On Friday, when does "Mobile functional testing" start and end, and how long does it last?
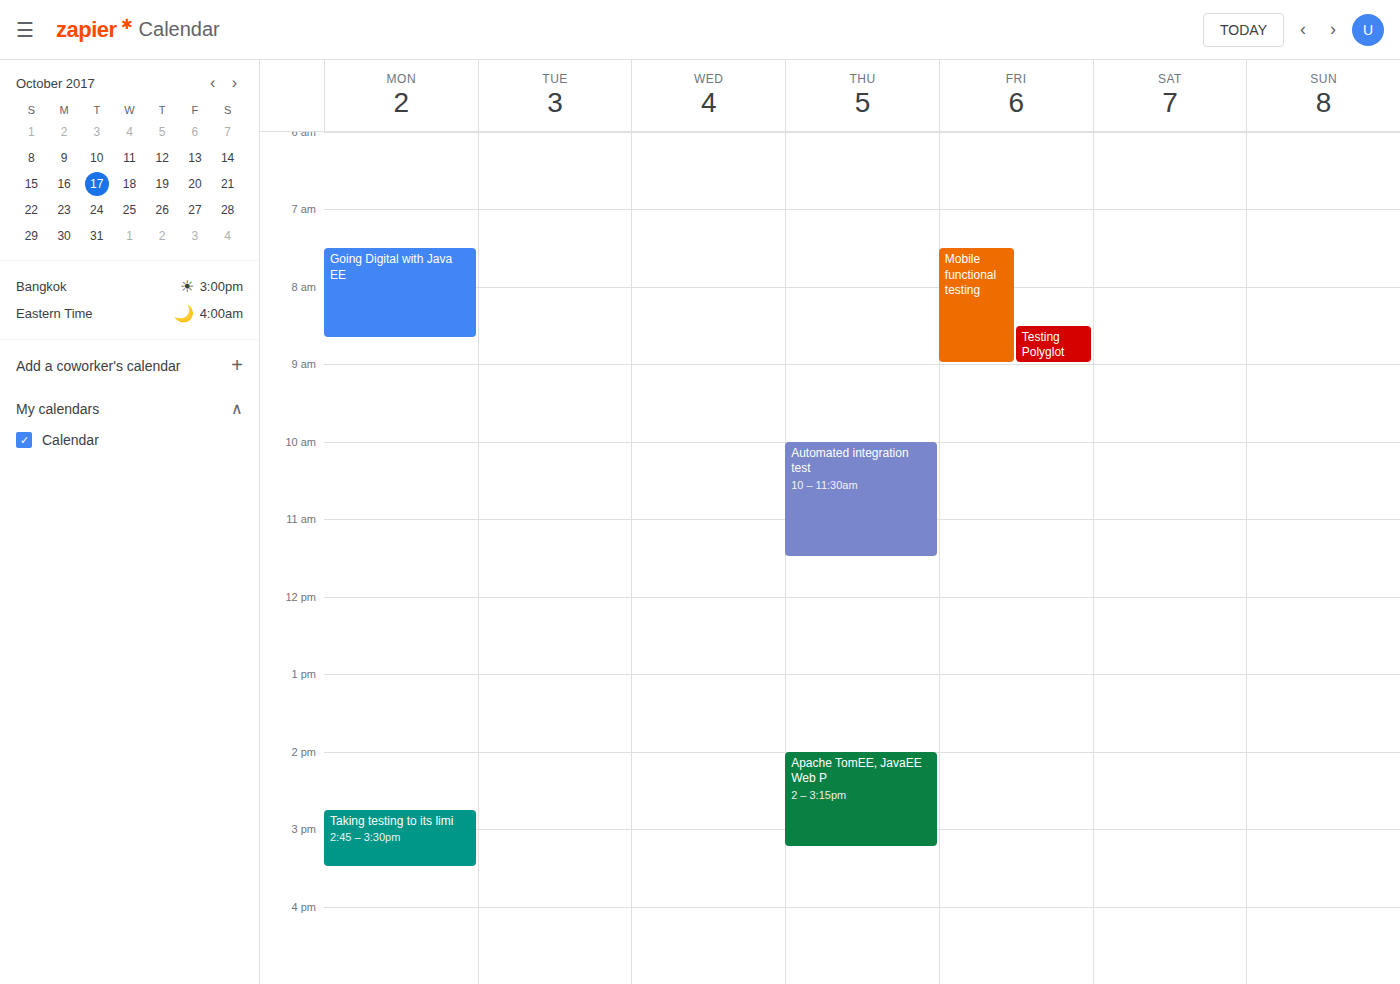
7:30 AM to 9:00 AM, 1 hour 30 minutes